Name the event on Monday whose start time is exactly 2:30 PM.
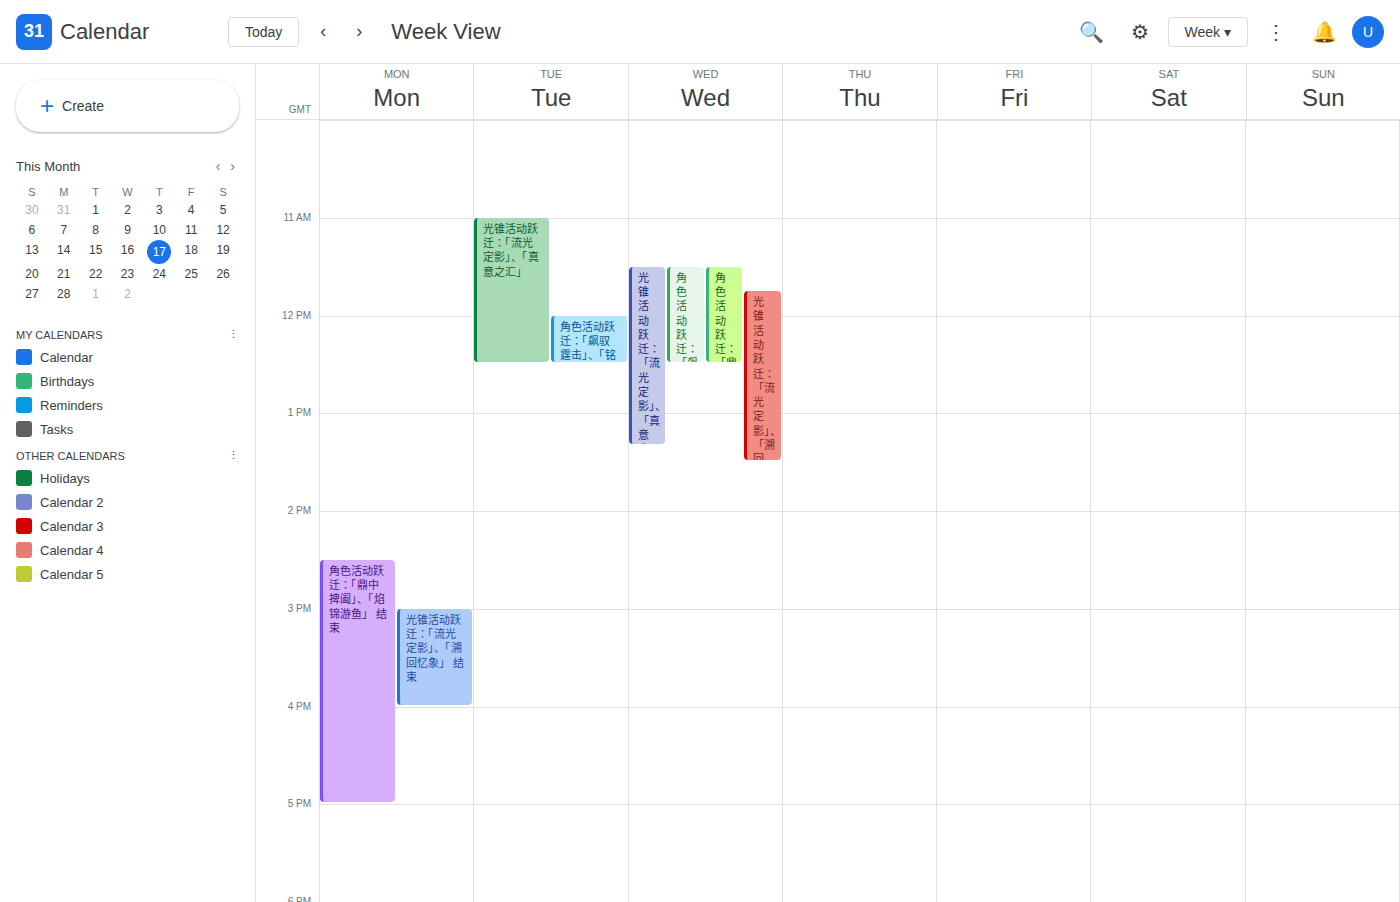
"角色活动跃迁：「鼎中捭阖」、「焰锦游鱼」 结束"